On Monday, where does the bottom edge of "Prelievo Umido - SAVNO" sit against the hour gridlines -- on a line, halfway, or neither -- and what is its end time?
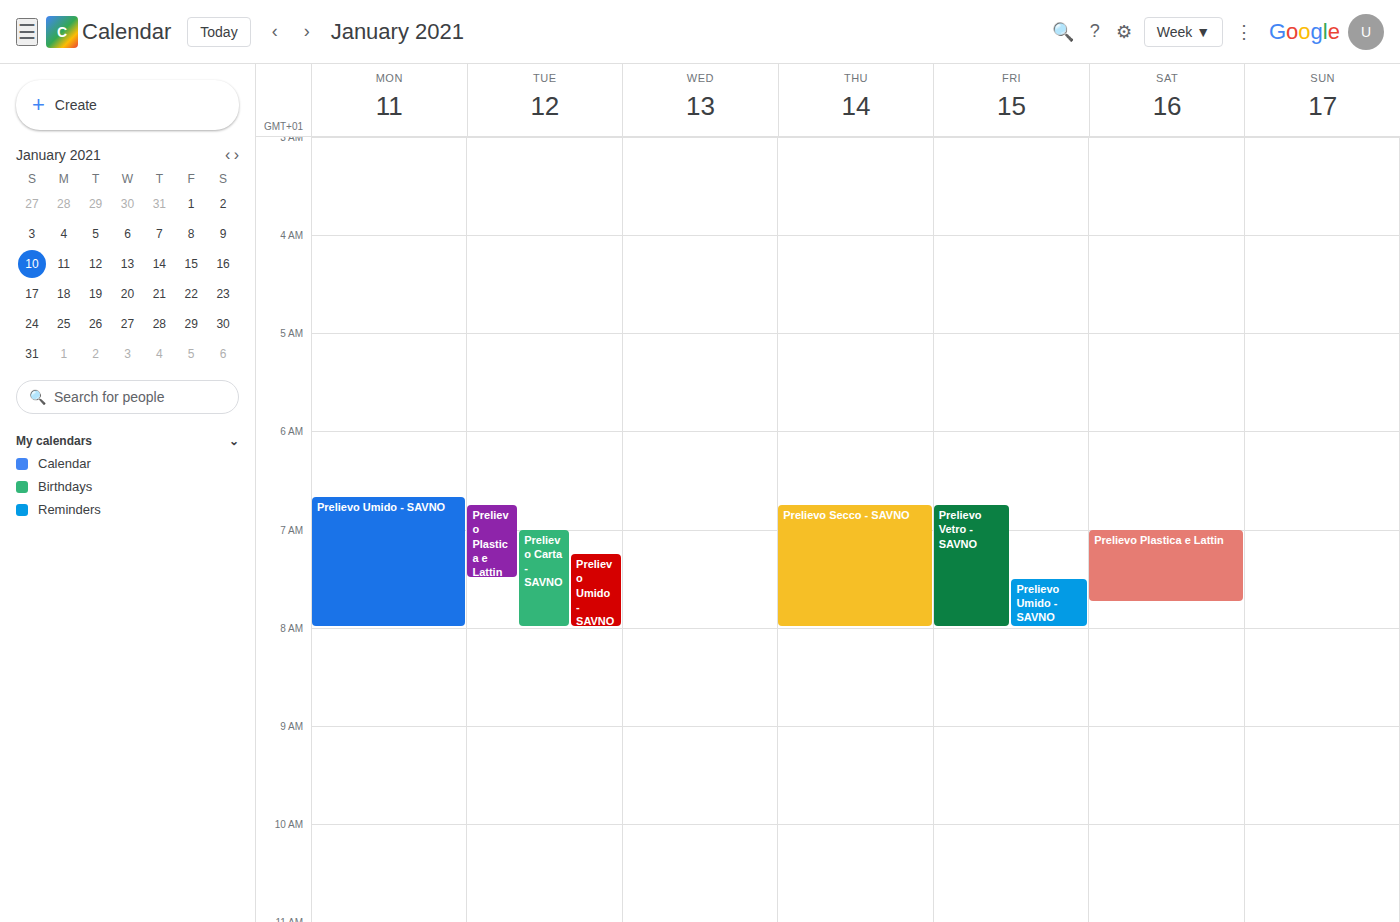
8:00 AM -- exactly on the 8 AM line.